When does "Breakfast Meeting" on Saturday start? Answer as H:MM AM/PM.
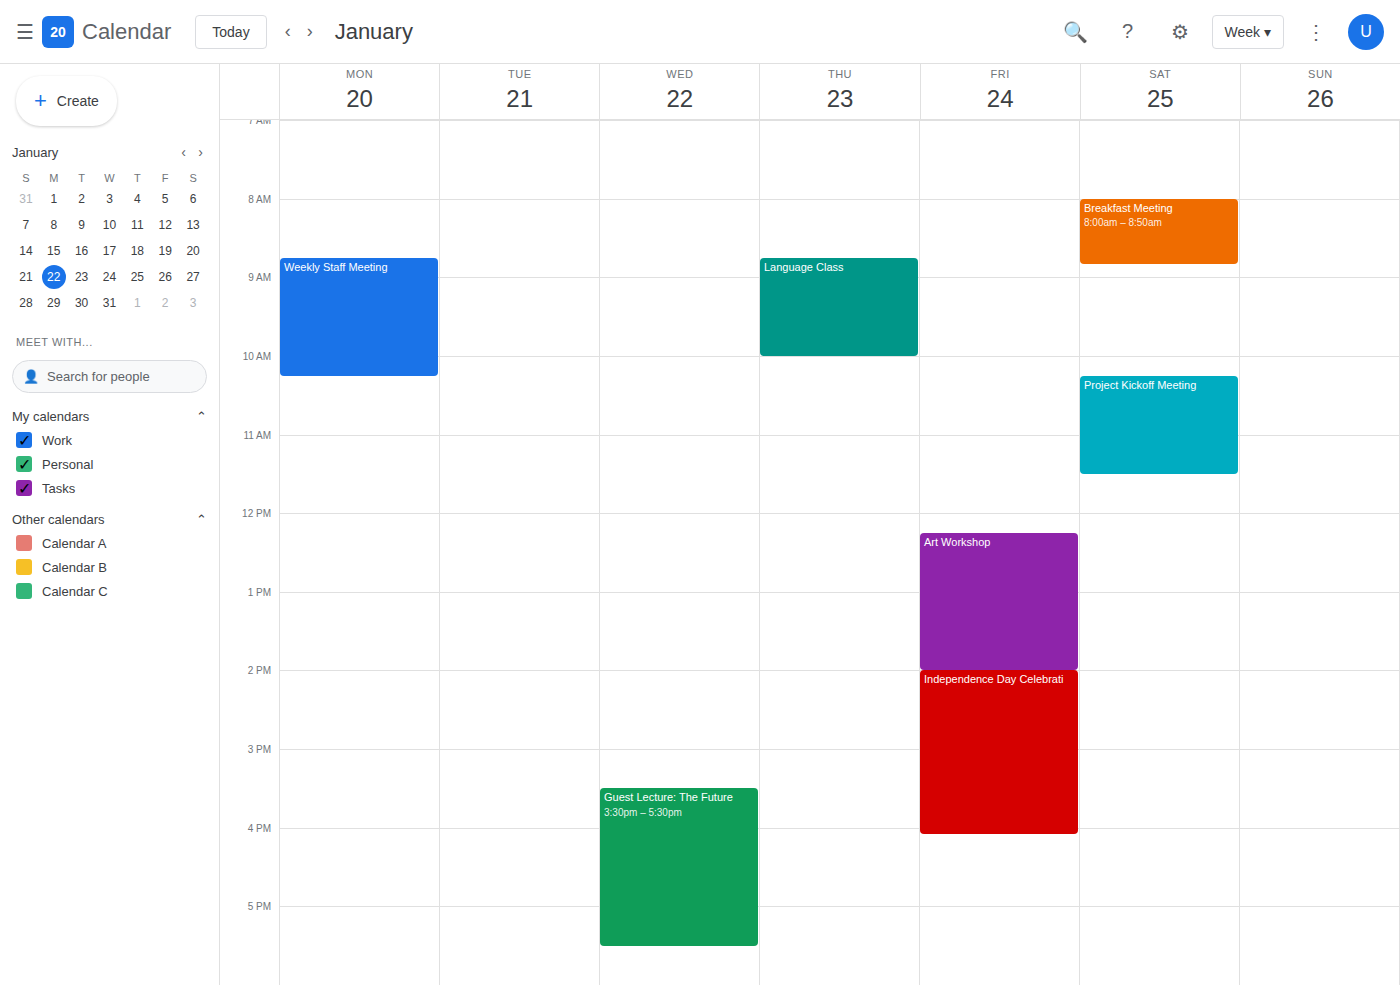
8:00 AM